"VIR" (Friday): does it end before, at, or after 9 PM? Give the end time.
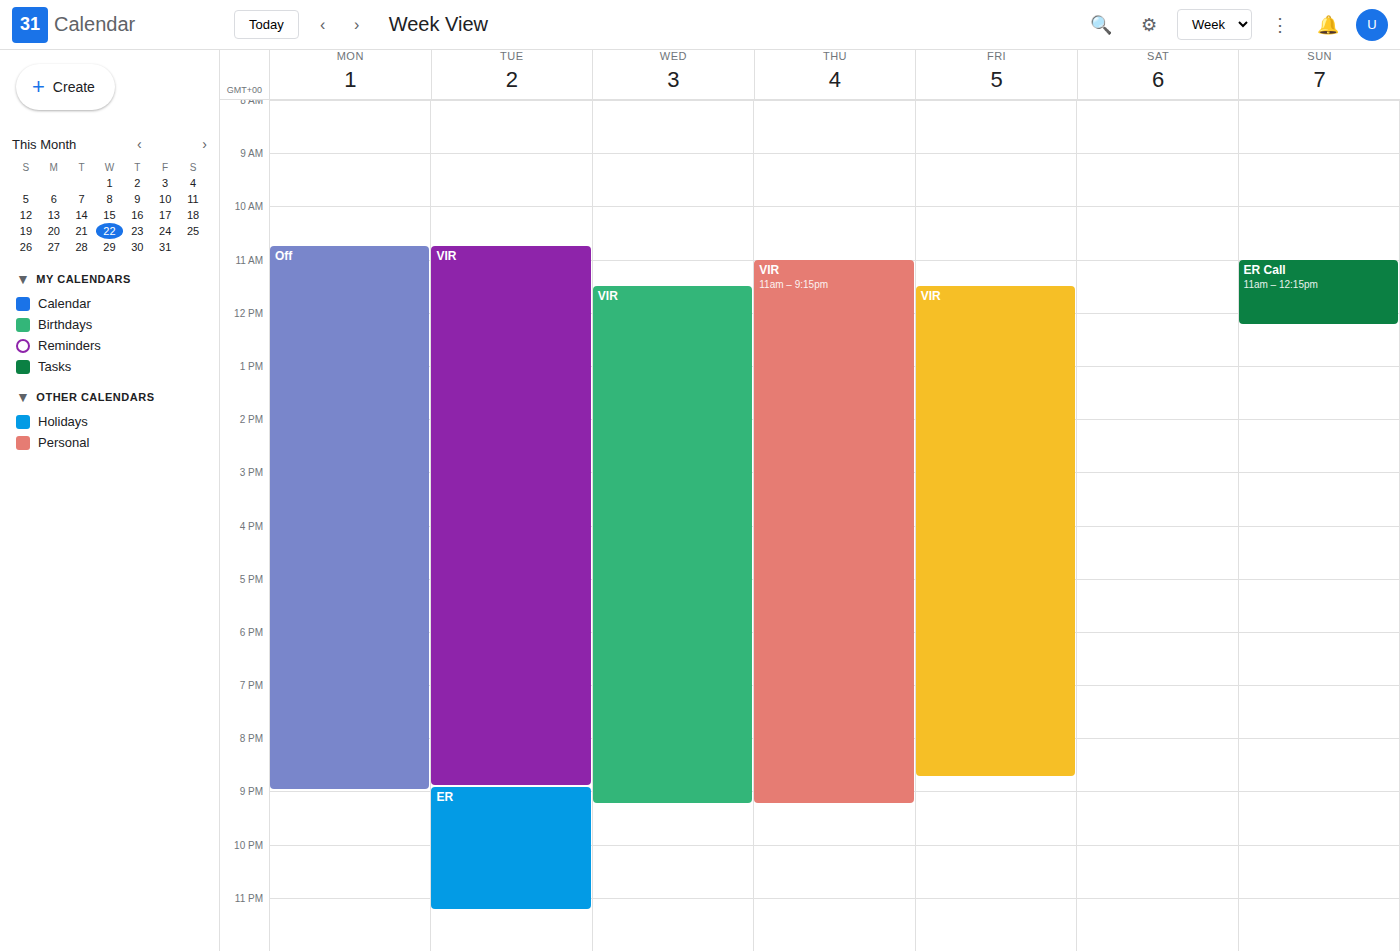
8:45 PM -- before 9 PM, 15 minutes above the 9 PM line.